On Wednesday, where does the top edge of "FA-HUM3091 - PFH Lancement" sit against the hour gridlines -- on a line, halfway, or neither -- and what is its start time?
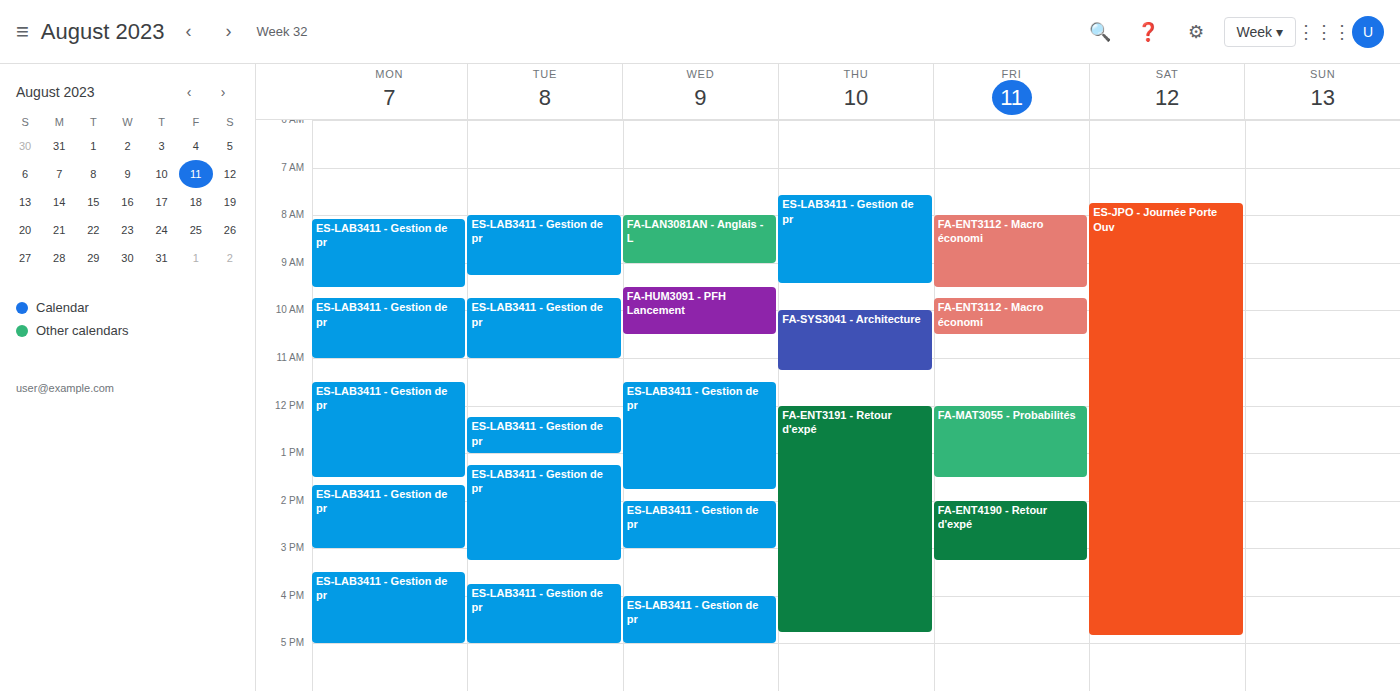
9:30 AM -- halfway between the 9 AM and 10 AM lines.